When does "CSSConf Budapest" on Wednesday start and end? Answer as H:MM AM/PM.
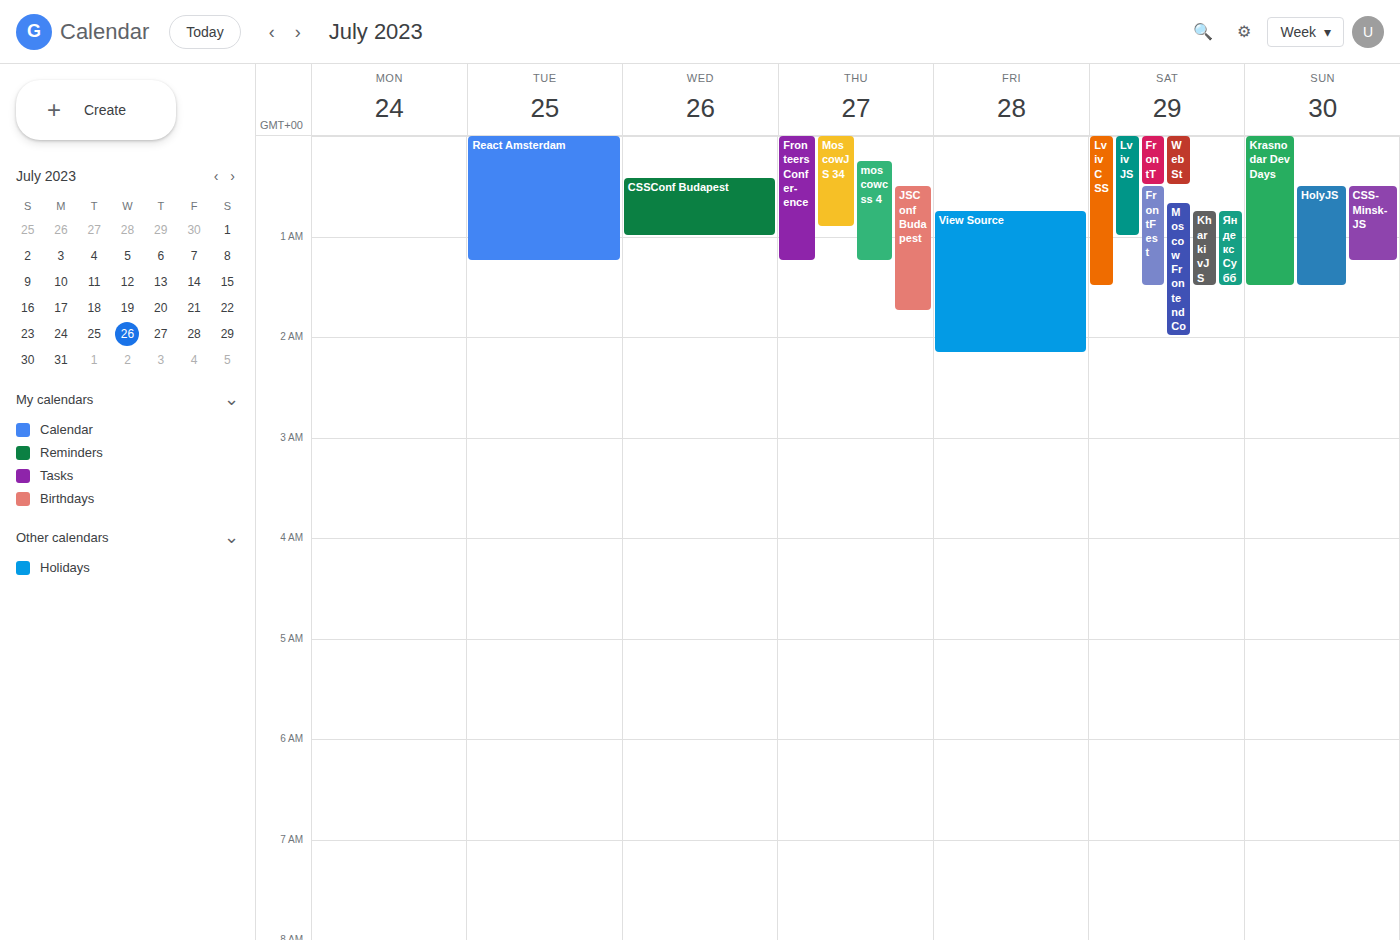
12:25 AM to 1:00 AM